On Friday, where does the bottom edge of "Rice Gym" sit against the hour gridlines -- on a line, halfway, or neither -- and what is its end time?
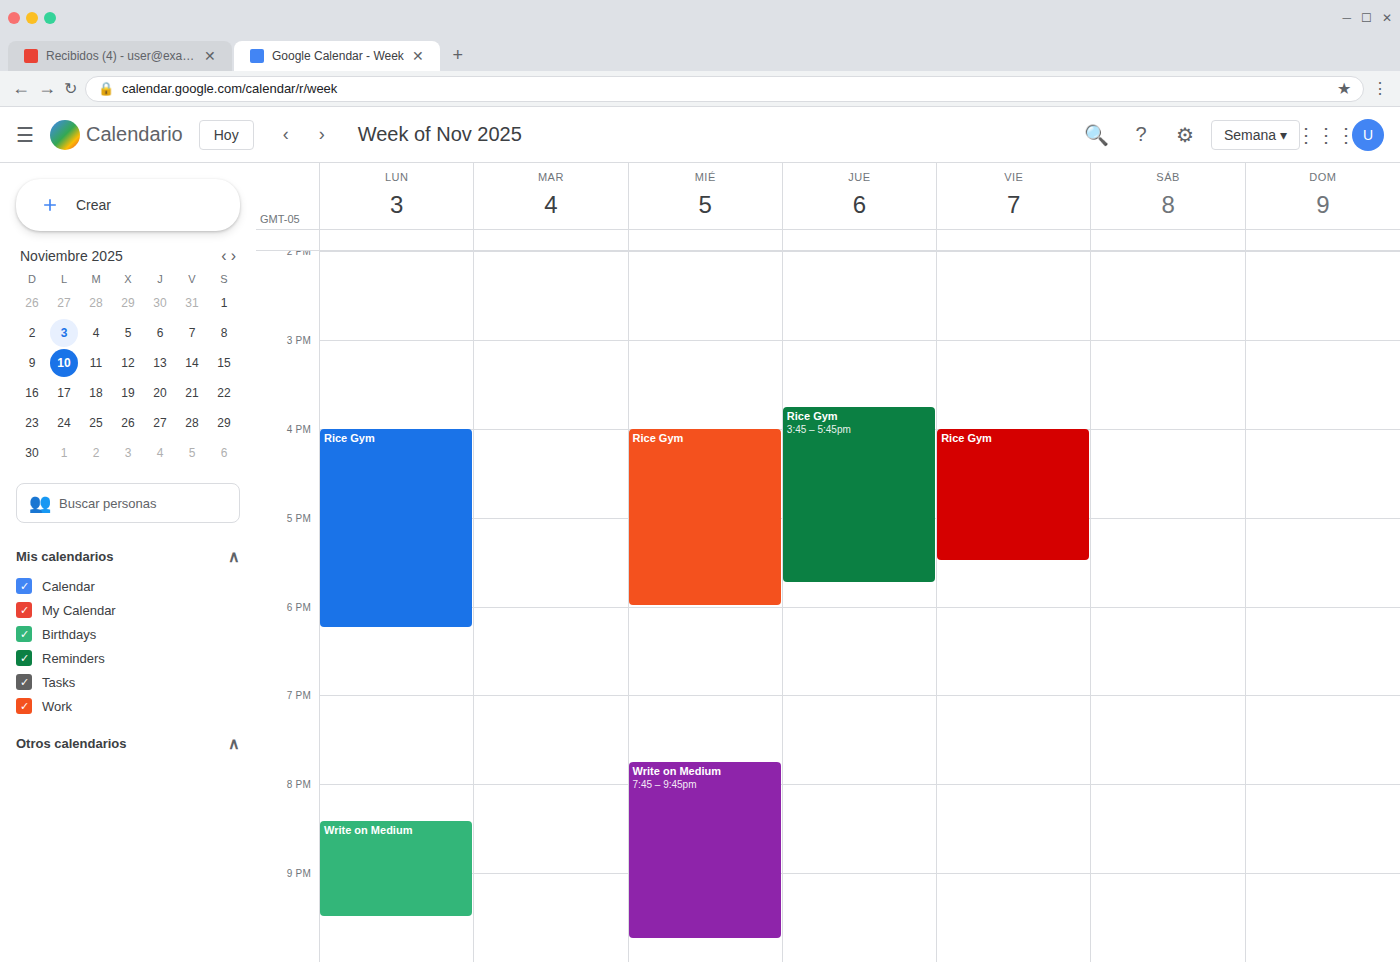
5:30 PM -- halfway between the 5 PM and 6 PM lines.